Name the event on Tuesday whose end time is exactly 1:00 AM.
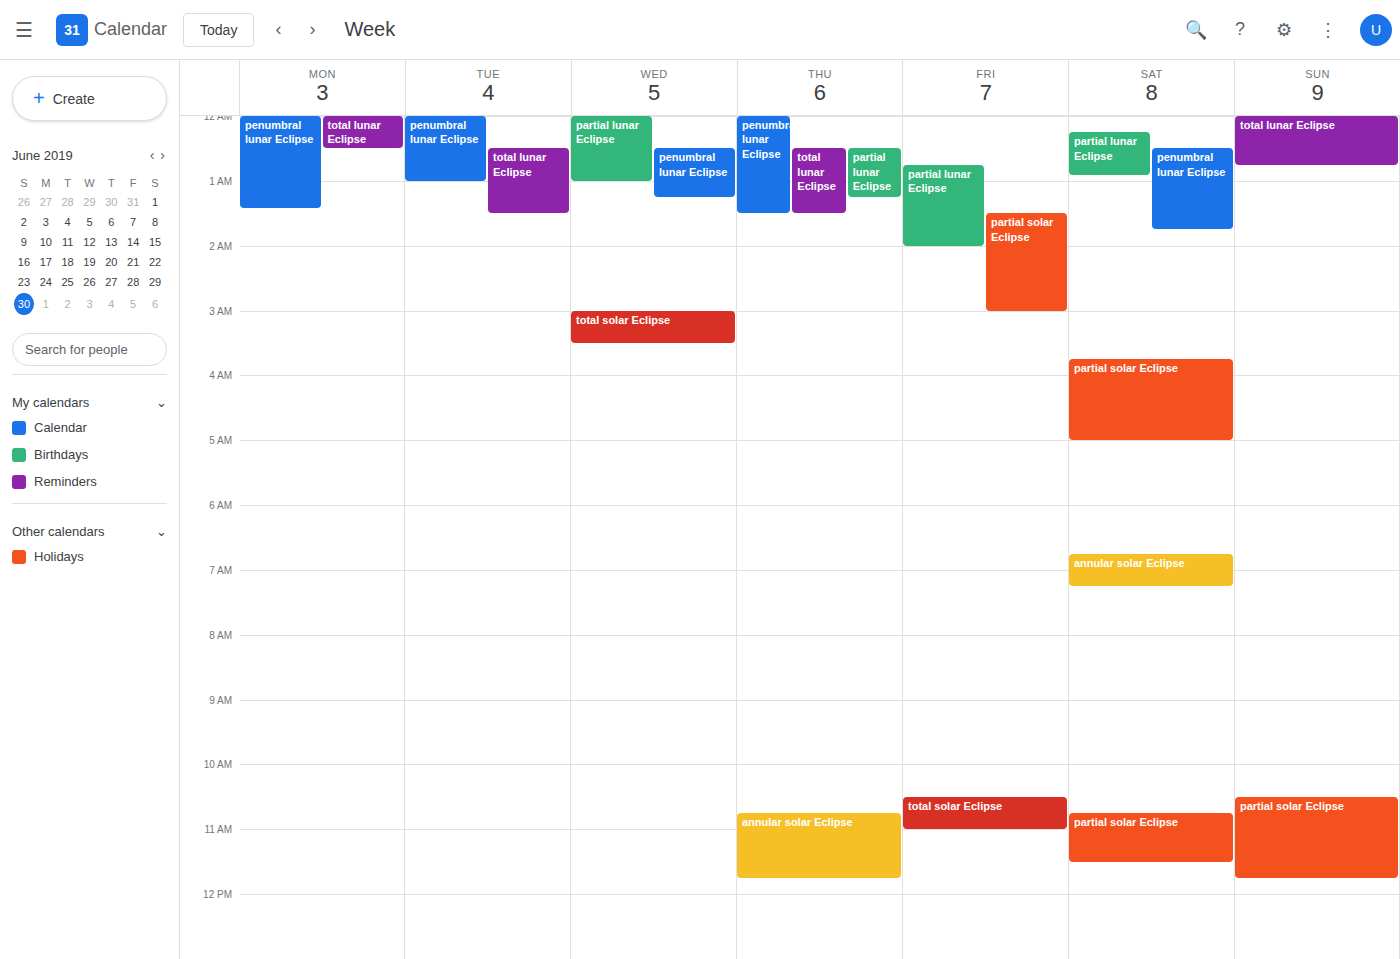
"penumbral lunar Eclipse"